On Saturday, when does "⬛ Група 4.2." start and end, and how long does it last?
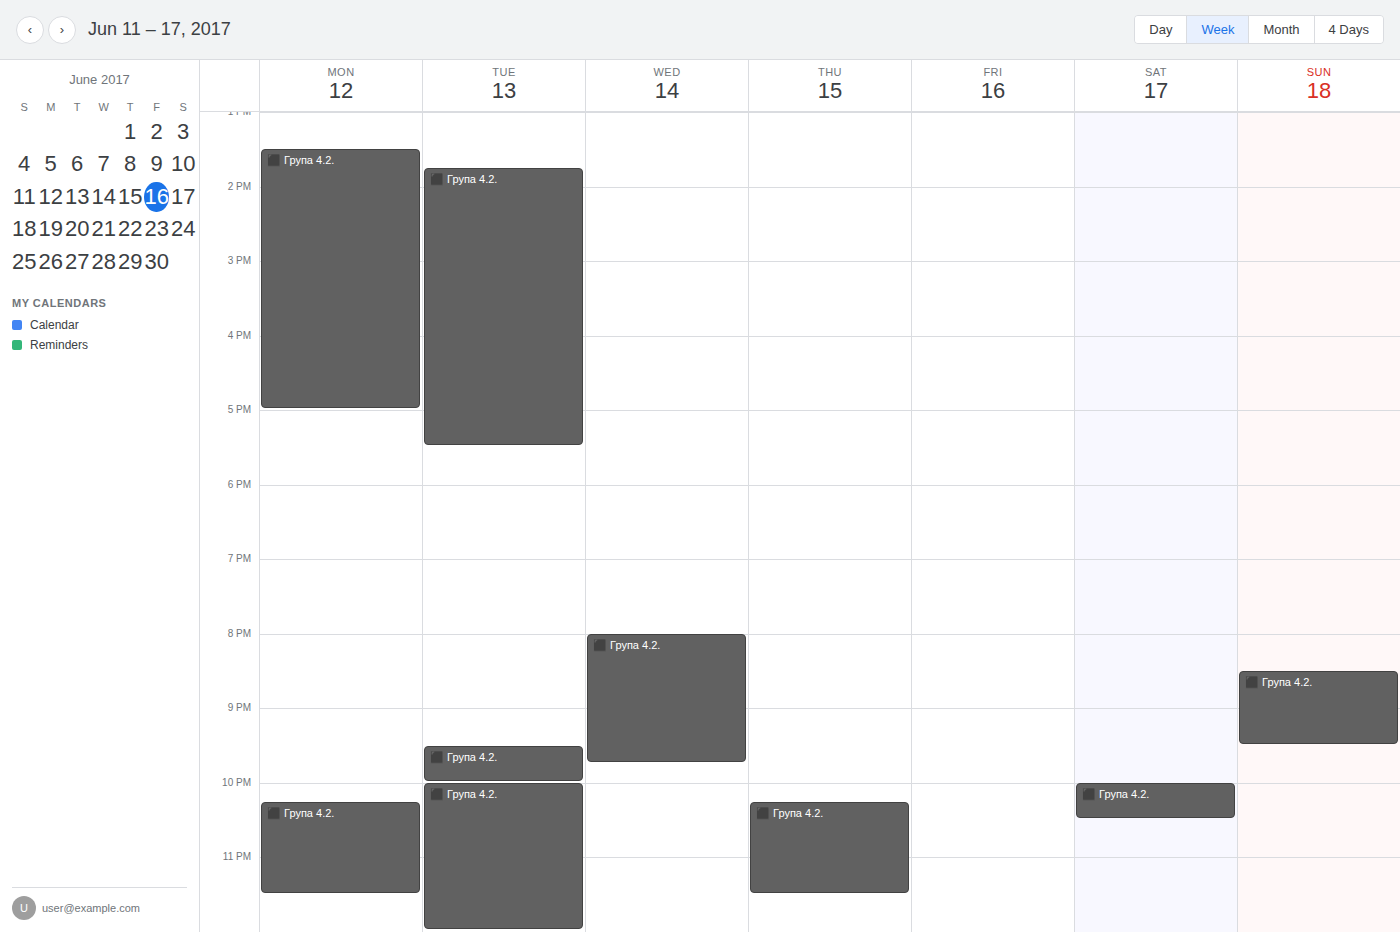
10:00 PM to 10:30 PM, 30 minutes